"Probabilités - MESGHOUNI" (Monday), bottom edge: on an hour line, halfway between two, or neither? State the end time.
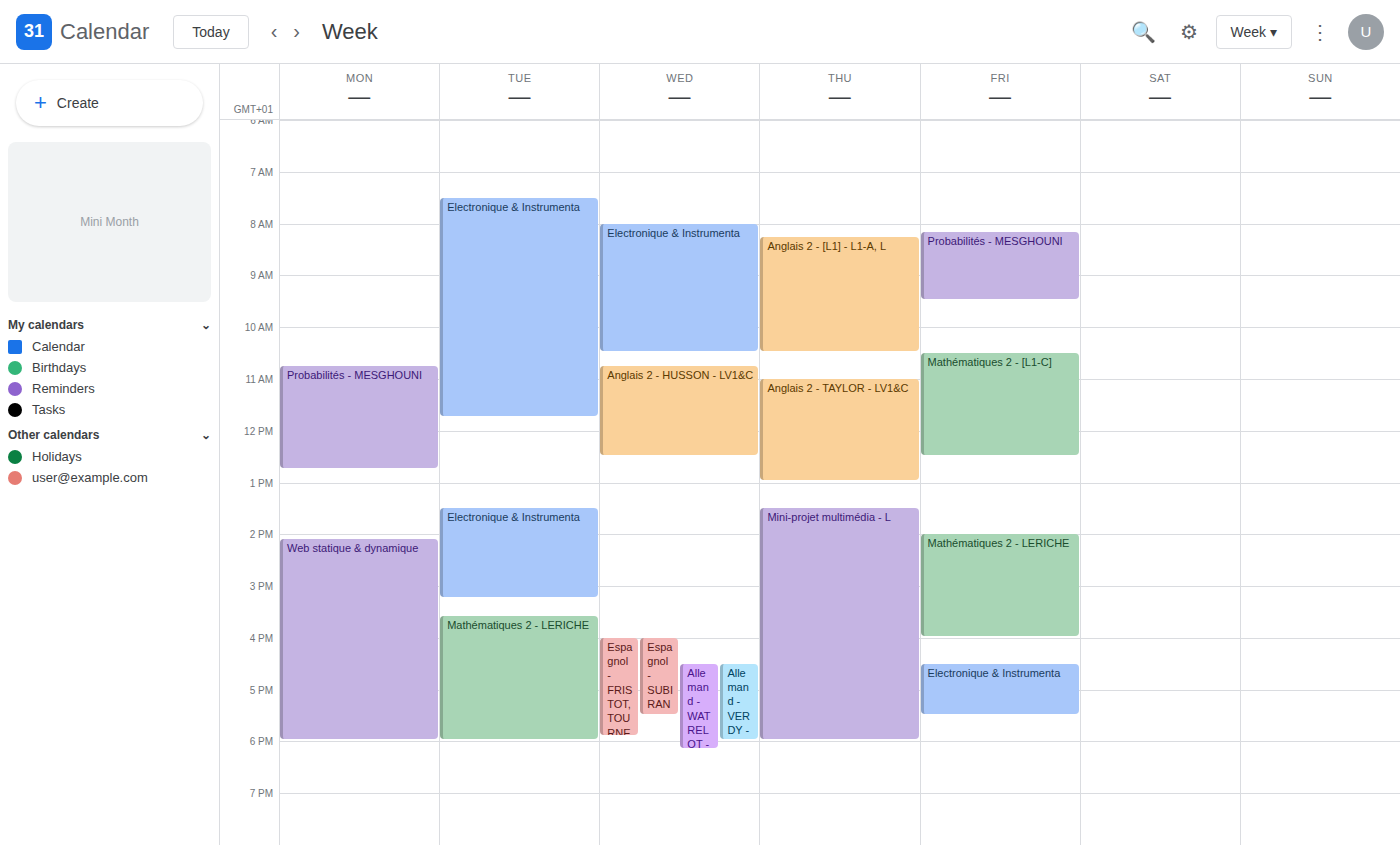
12:45 PM -- neither: three quarters of the way from the 12 PM line to the 1 PM line.